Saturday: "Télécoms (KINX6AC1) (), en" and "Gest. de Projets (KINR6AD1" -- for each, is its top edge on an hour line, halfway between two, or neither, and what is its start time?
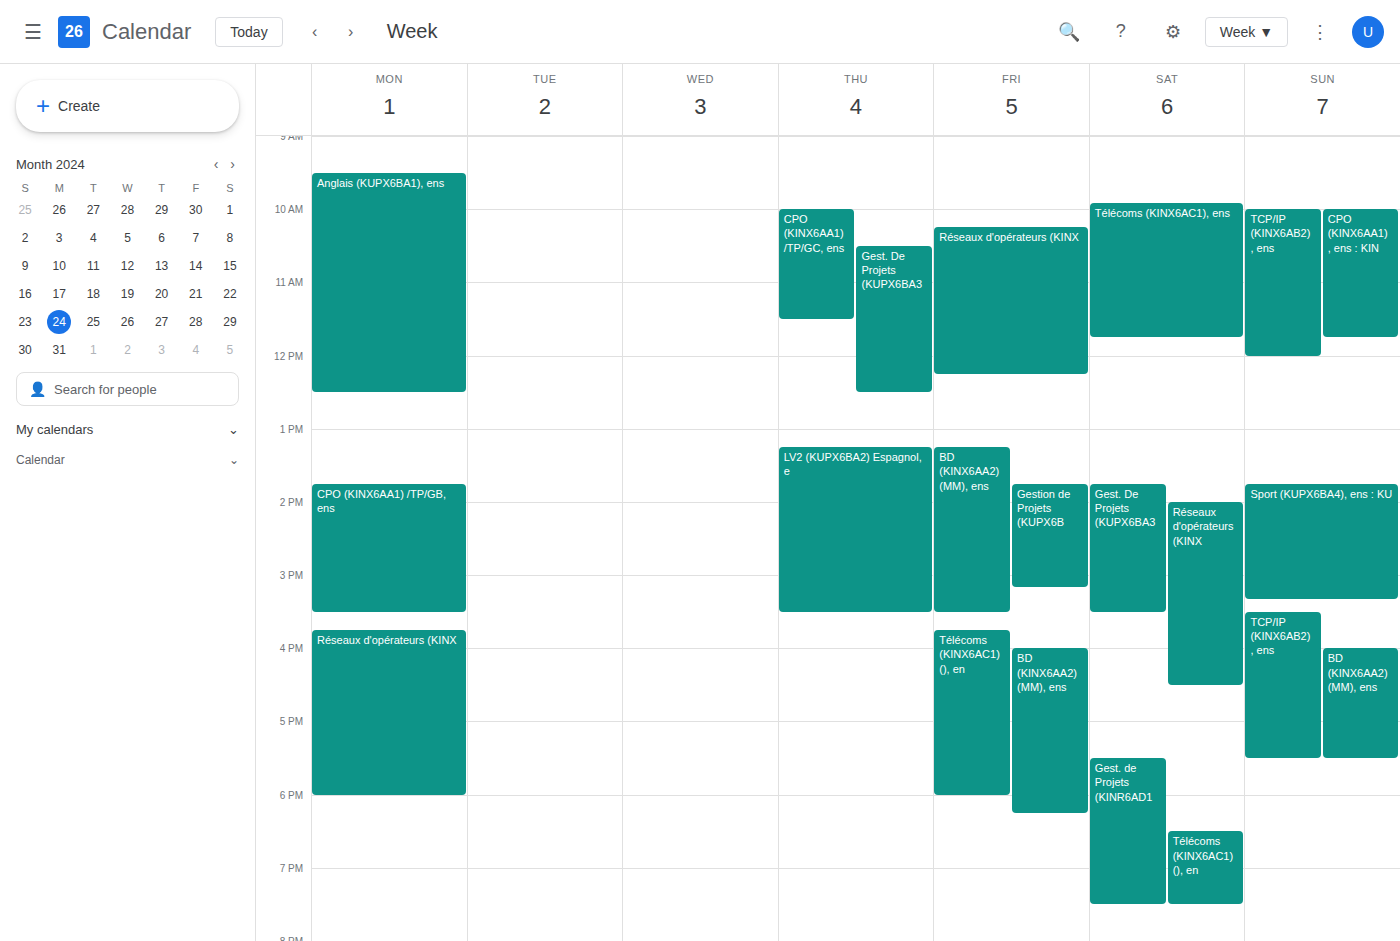
"Télécoms (KINX6AC1) (), en": 6:30 PM, halfway between the 6 PM and 7 PM lines. "Gest. de Projets (KINR6AD1": 5:30 PM, halfway between the 5 PM and 6 PM lines.